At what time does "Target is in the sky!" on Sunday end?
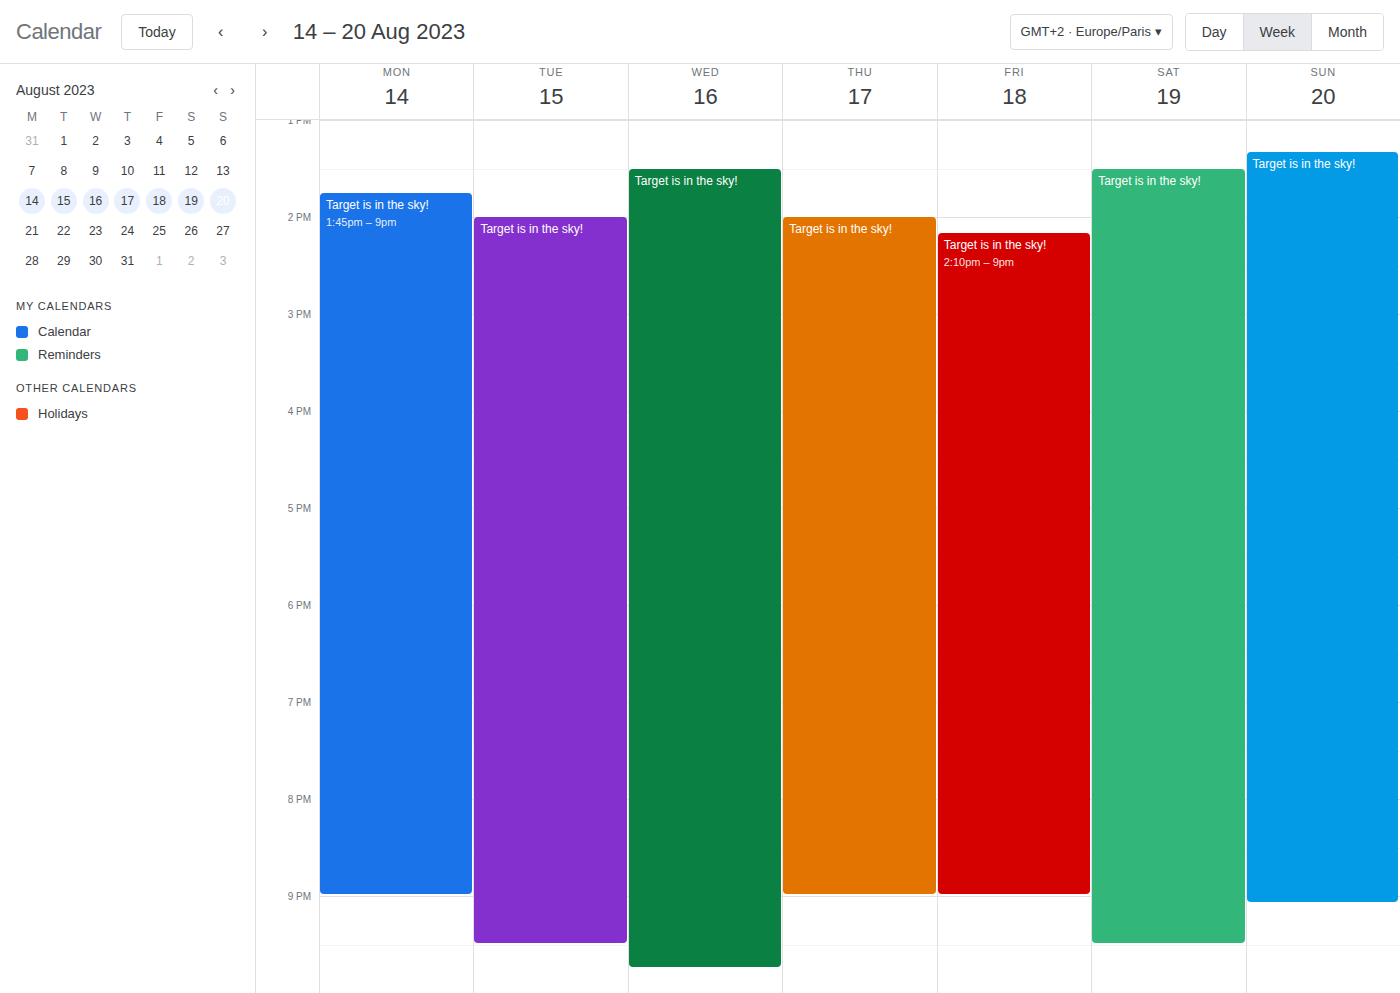
21:05